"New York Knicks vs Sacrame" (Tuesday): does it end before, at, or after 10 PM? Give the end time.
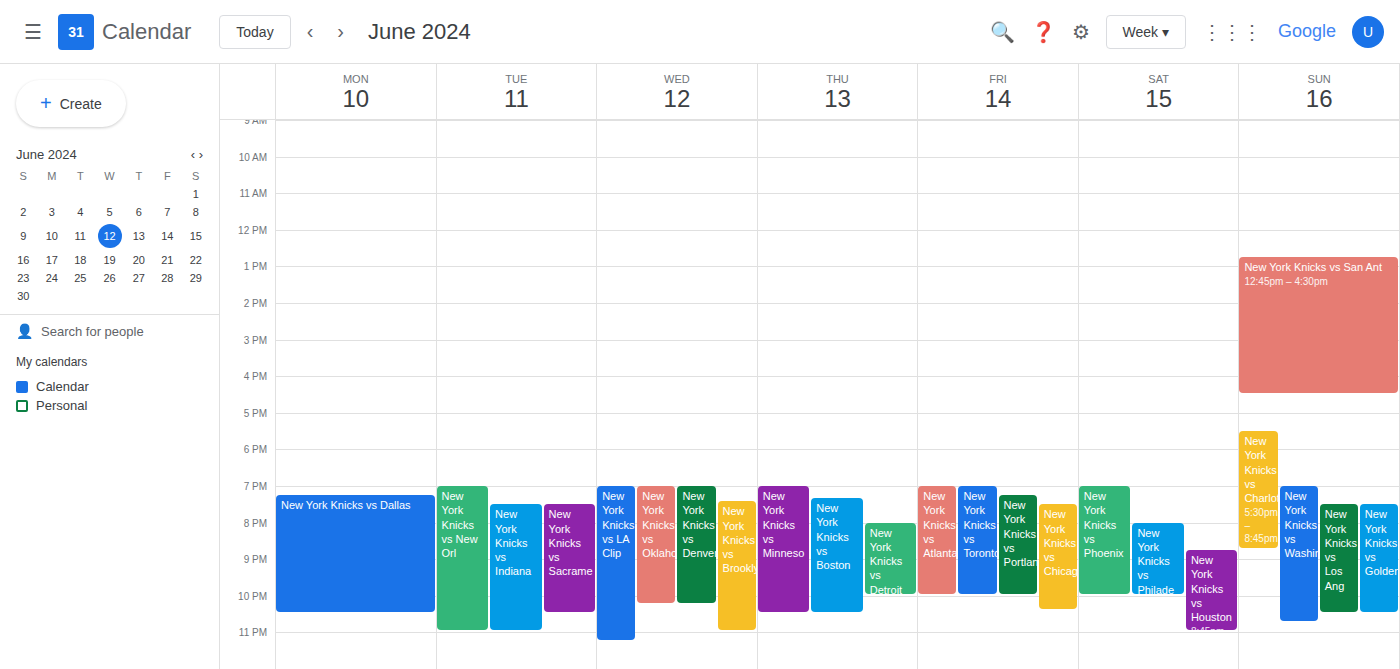
10:30 PM -- after 10 PM, 30 minutes below the 10 PM line.